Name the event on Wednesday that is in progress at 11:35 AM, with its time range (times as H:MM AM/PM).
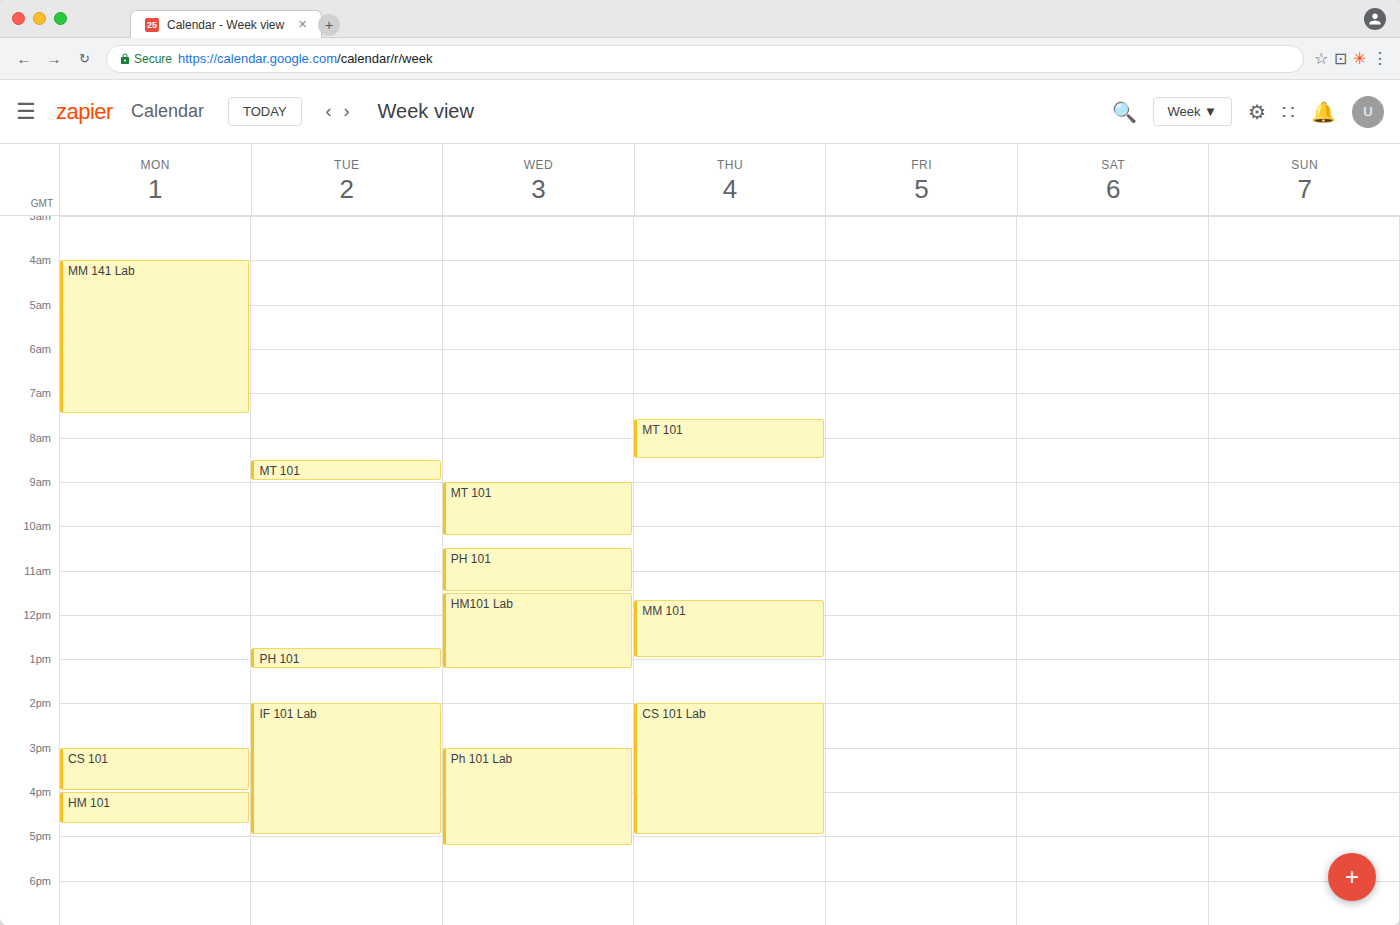
"HM101 Lab", 11:30 AM to 1:15 PM